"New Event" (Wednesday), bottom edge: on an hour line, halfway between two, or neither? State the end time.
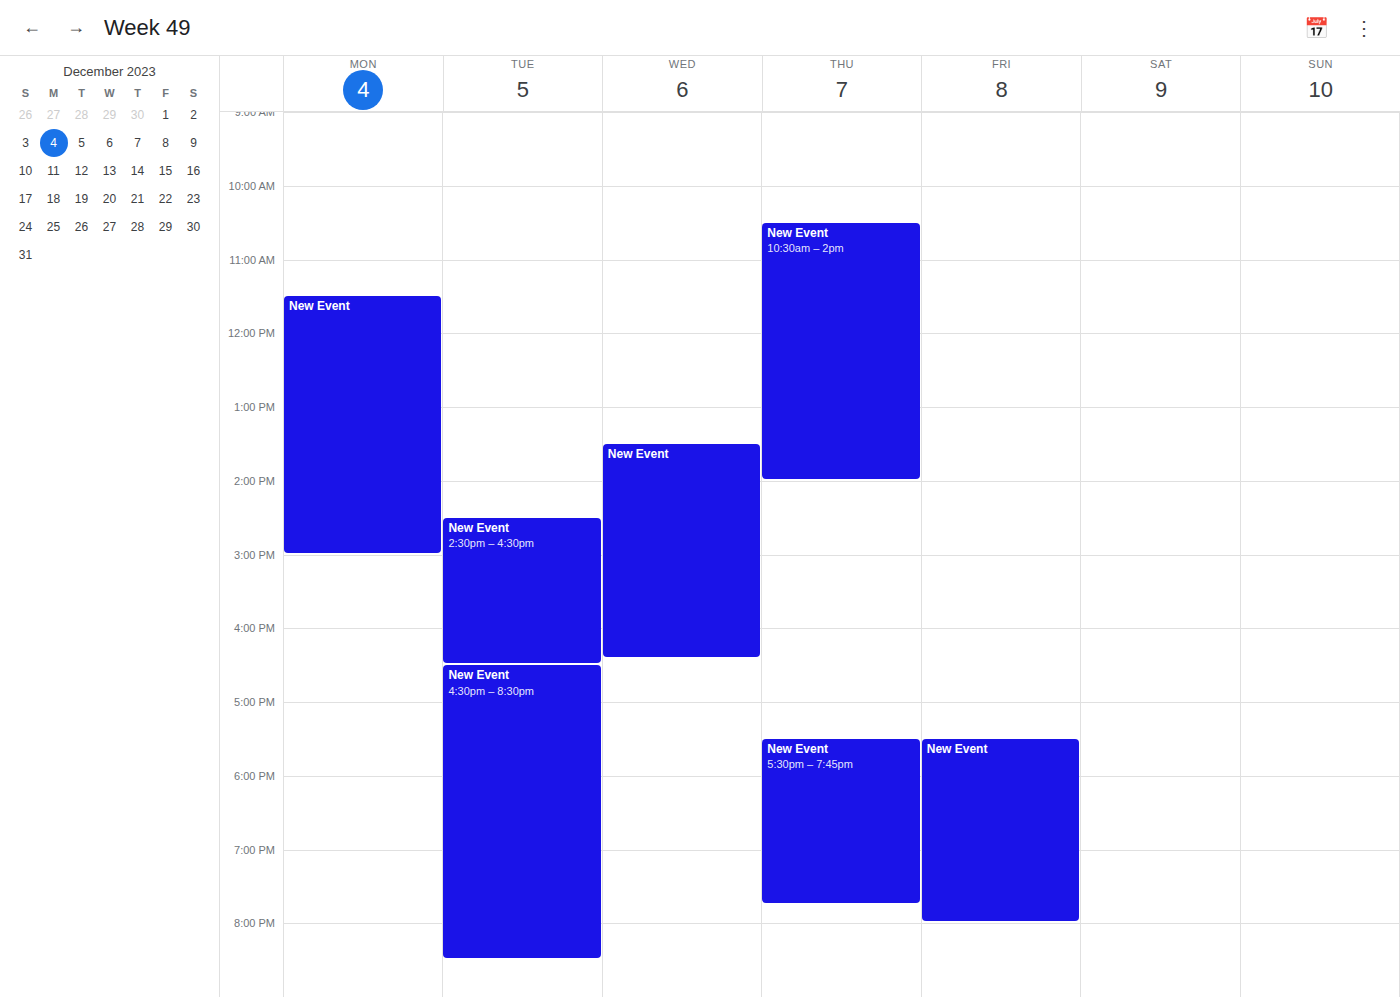
4:25 PM -- neither: 25 minutes below the 4 PM line and 35 minutes above the 5 PM line.